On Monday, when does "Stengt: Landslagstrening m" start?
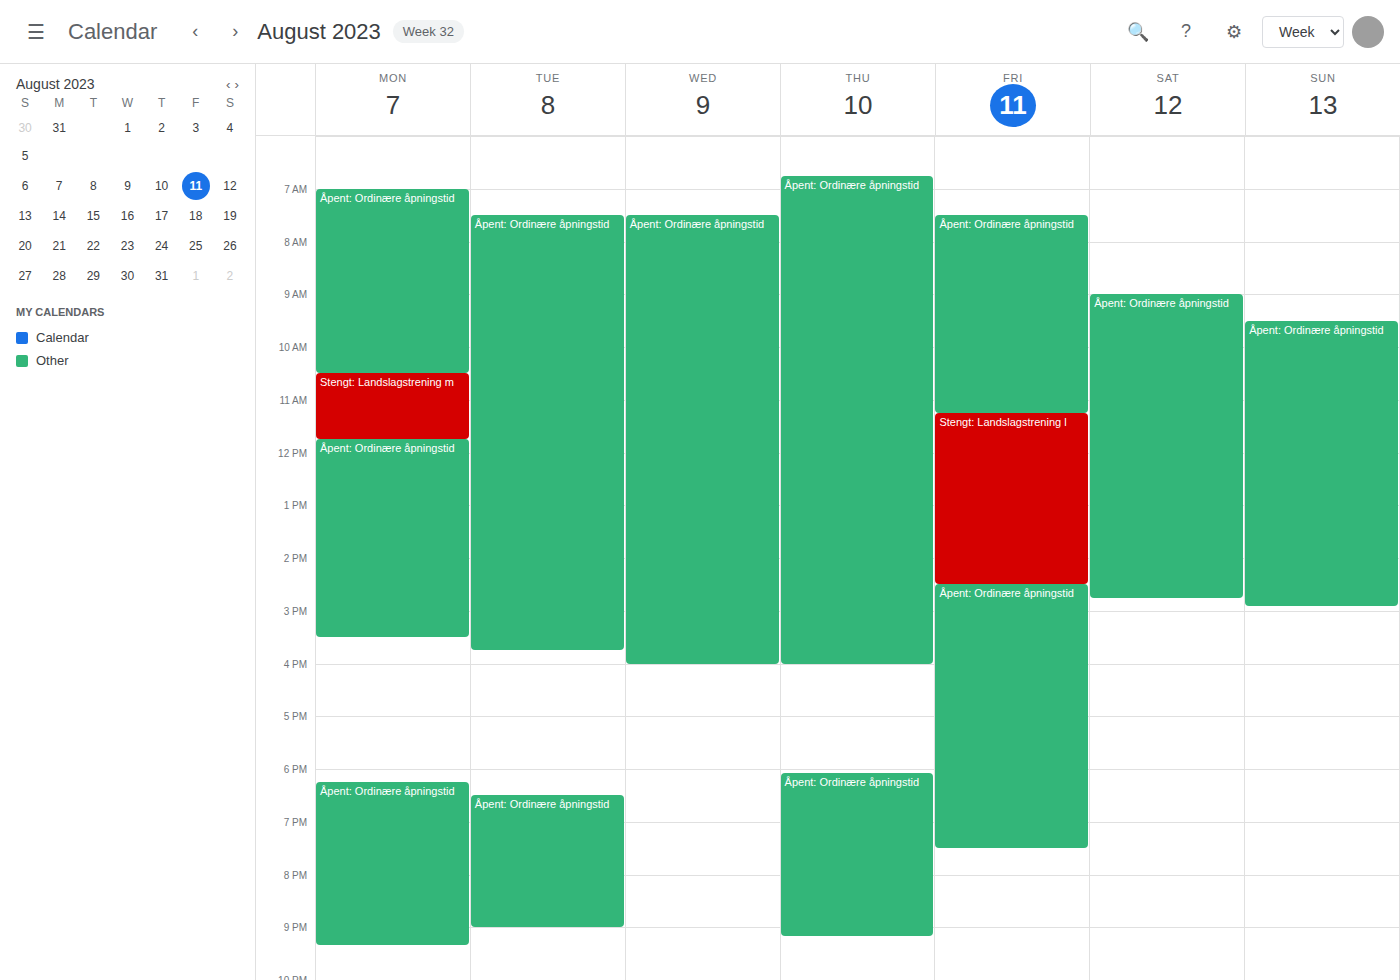
10:30 AM